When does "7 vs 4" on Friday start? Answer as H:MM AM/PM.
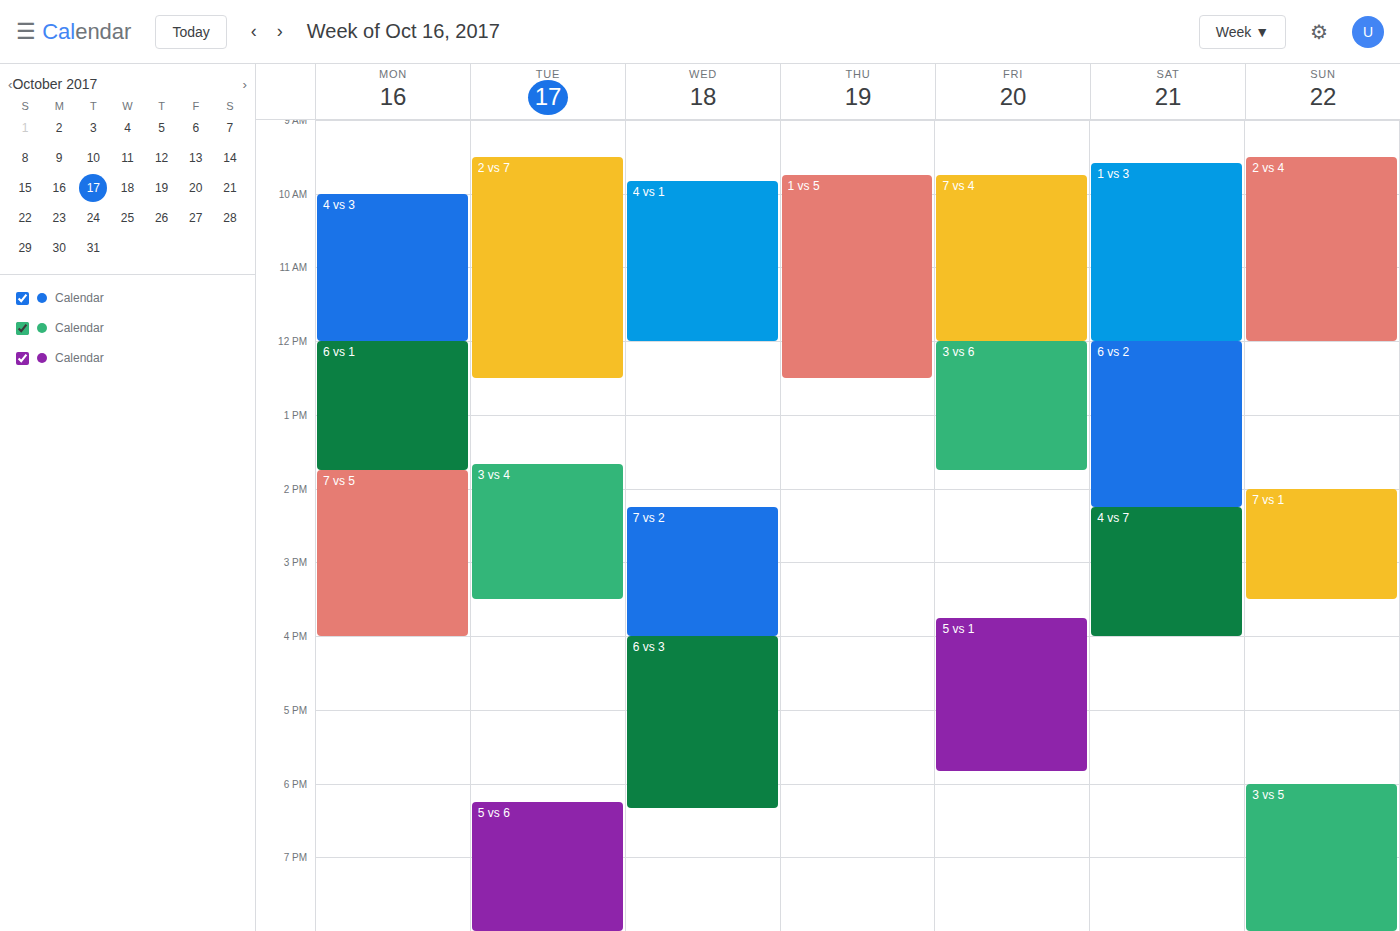
9:45 AM